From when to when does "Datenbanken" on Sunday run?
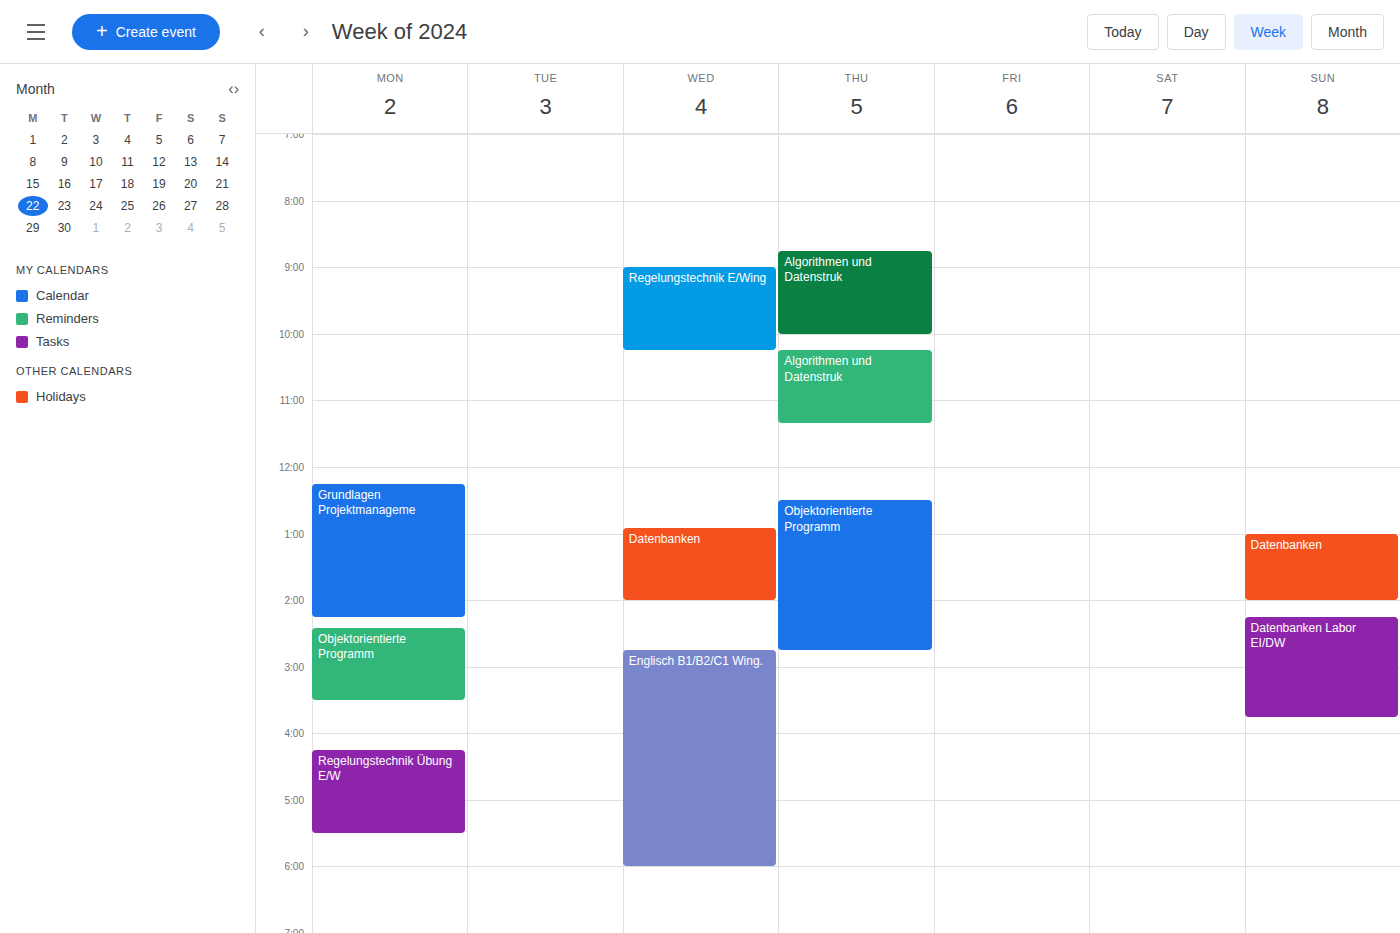
1:00 PM to 2:00 PM